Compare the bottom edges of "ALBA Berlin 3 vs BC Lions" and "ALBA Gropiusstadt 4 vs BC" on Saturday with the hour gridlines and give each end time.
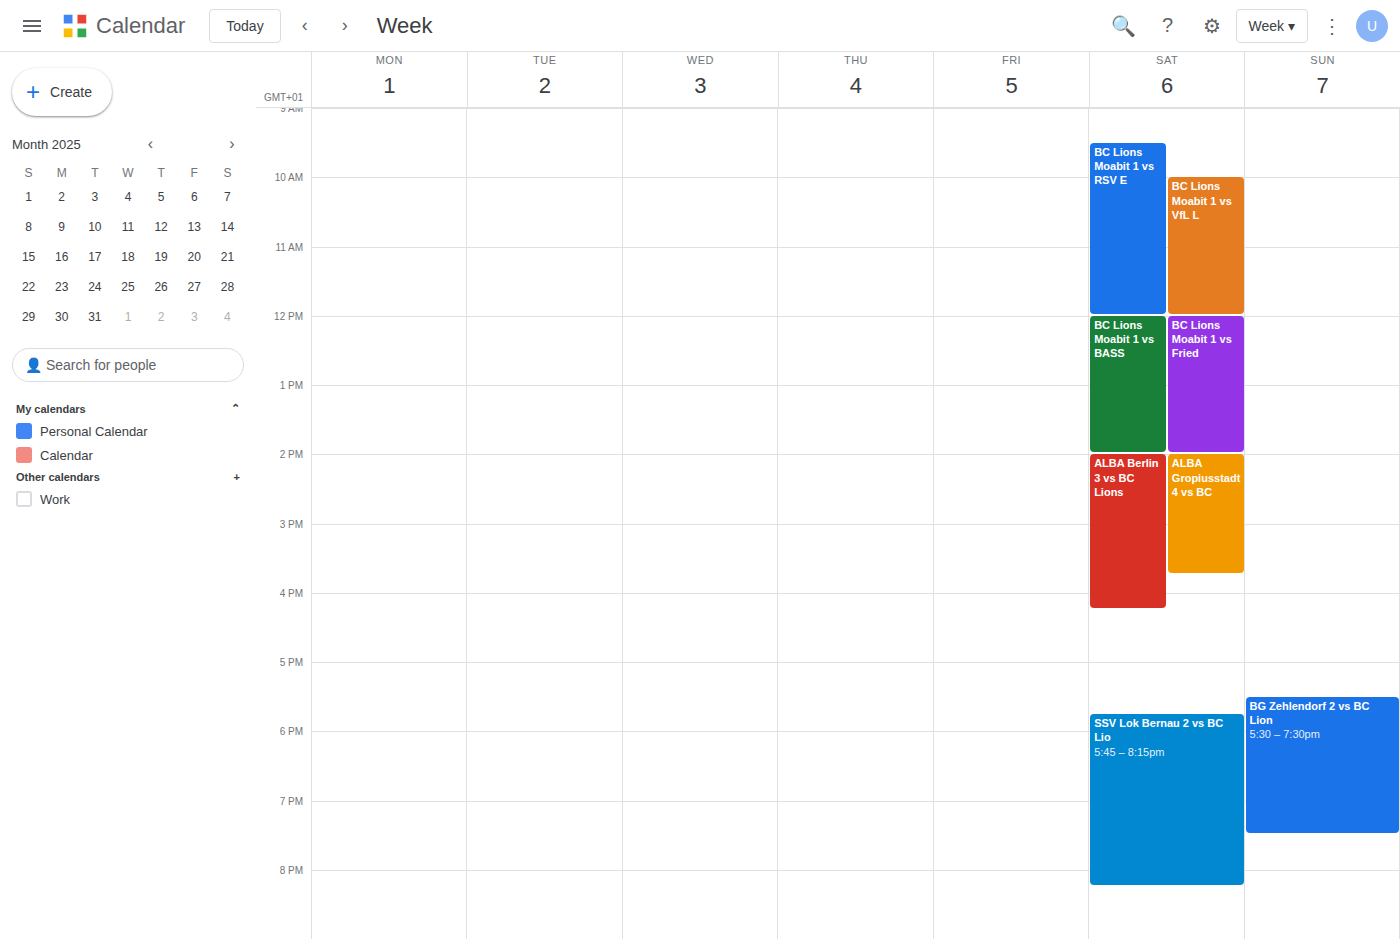
"ALBA Berlin 3 vs BC Lions": 4:15 PM, neither: a quarter of the way from the 4 PM line to the 5 PM line. "ALBA Gropiusstadt 4 vs BC": 3:45 PM, neither: three quarters of the way from the 3 PM line to the 4 PM line.